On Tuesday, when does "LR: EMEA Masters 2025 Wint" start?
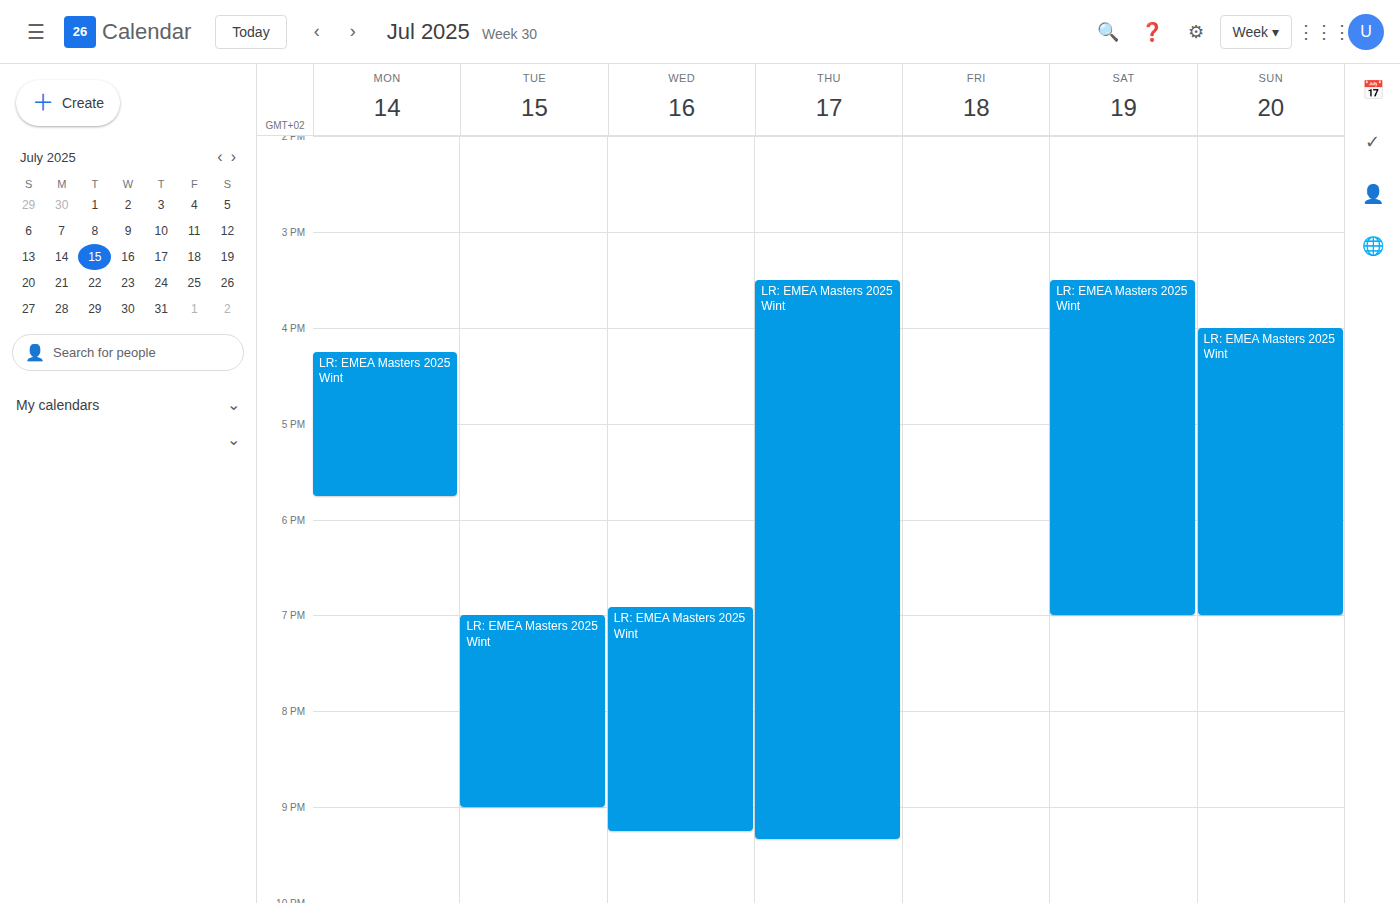
7:00 PM